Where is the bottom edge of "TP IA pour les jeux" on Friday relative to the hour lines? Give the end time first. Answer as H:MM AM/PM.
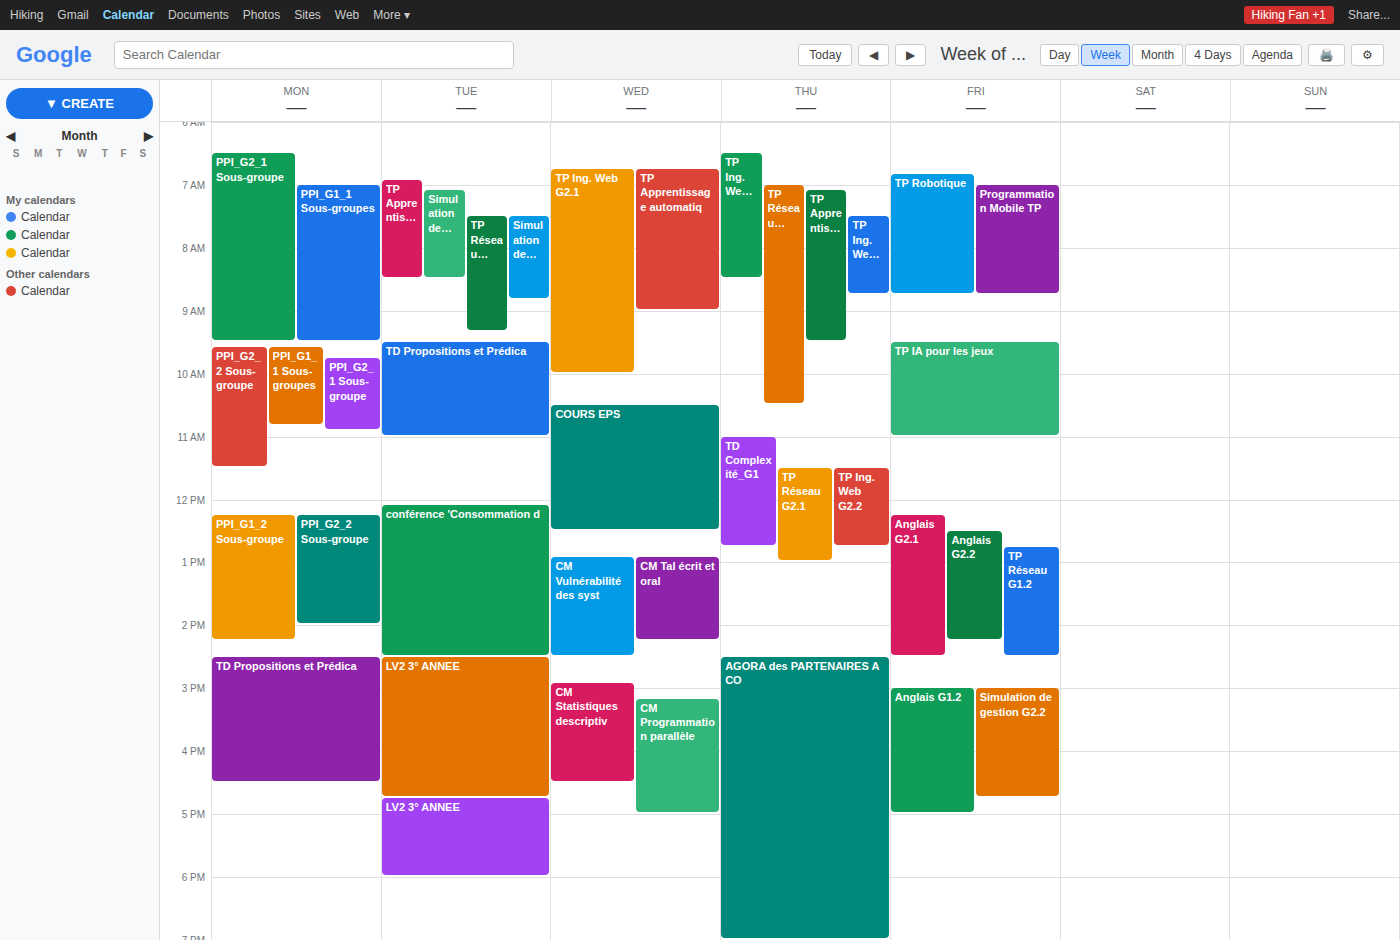
11:00 AM -- exactly on the 11 AM line.